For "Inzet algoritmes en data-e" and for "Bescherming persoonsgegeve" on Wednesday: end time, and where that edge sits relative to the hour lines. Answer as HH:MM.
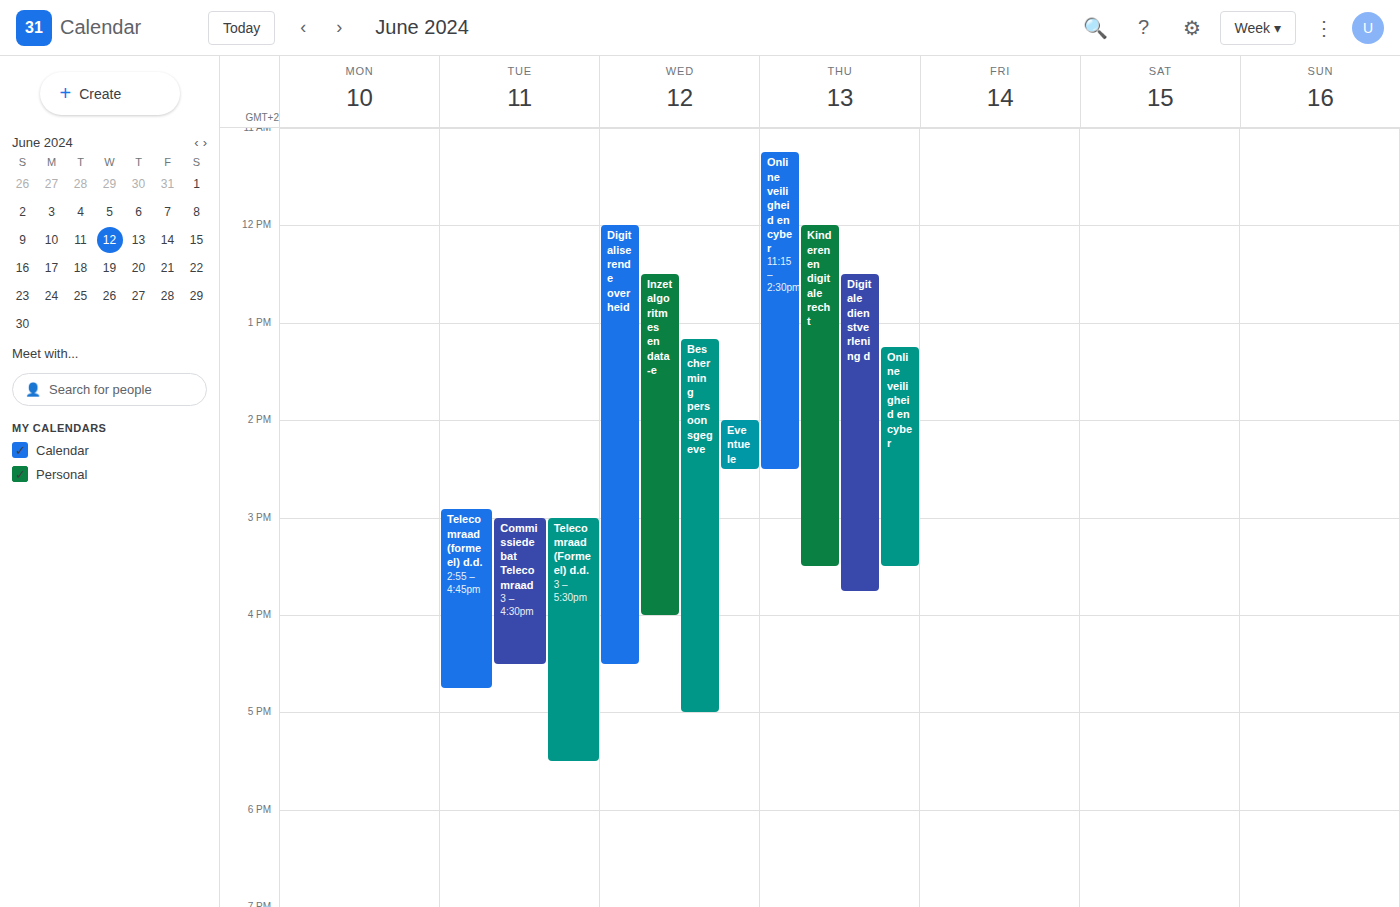
"Inzet algoritmes en data-e": 16:00, exactly on the 16:00 line. "Bescherming persoonsgegeve": 17:00, exactly on the 17:00 line.